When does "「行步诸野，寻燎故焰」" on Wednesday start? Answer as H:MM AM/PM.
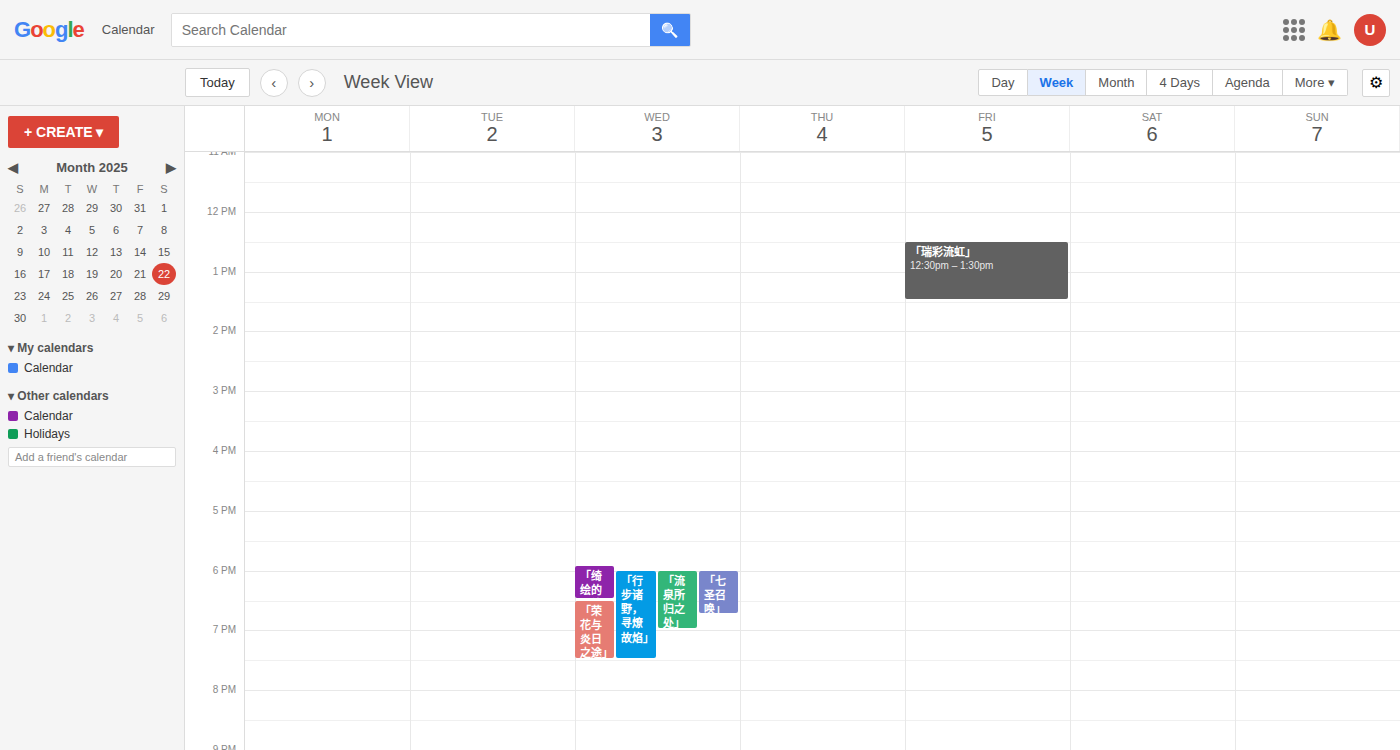
6:00 PM